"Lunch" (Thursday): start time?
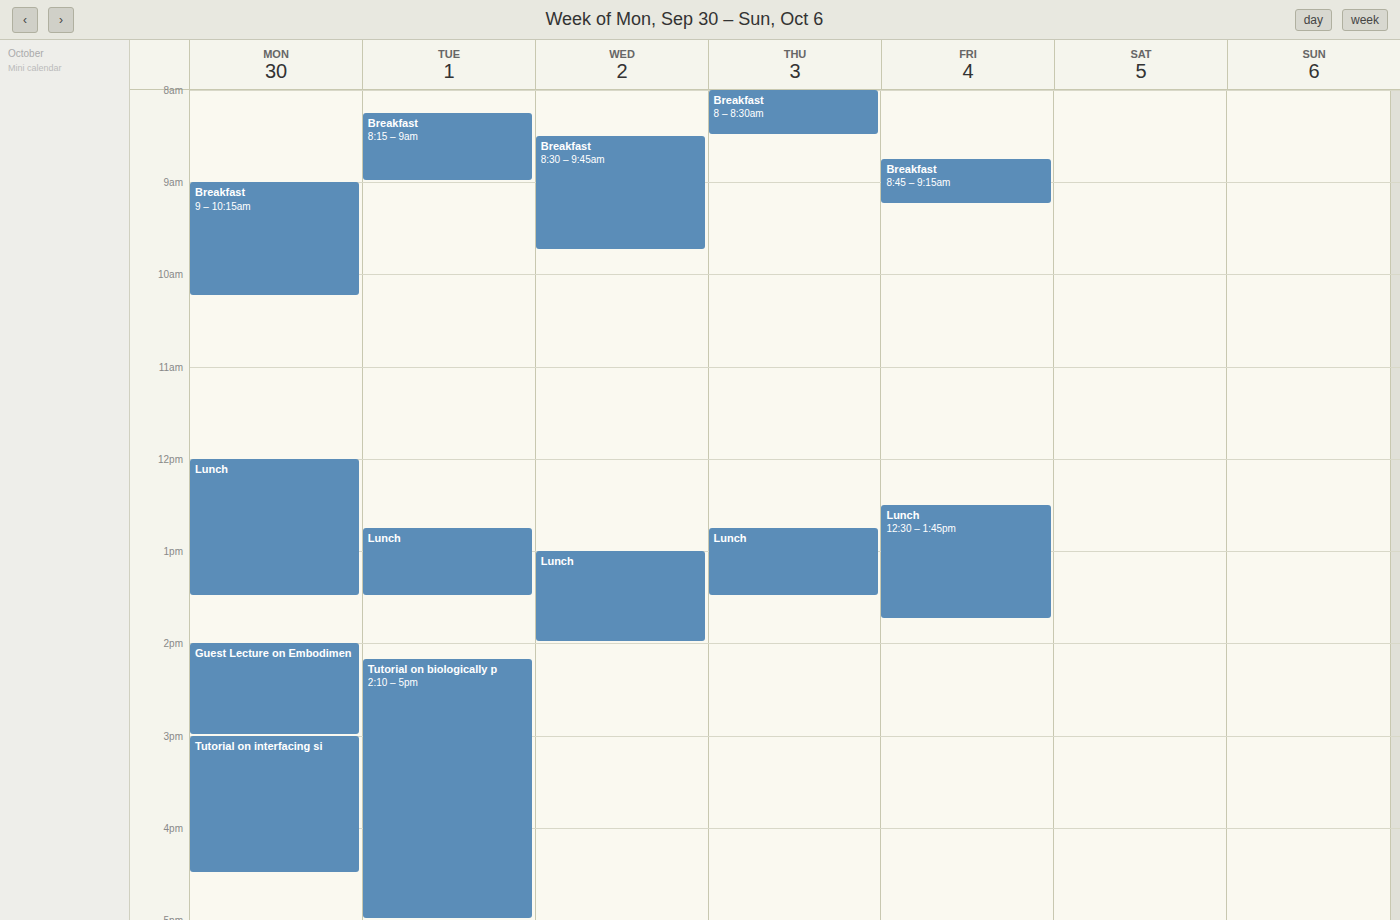
12:45 PM